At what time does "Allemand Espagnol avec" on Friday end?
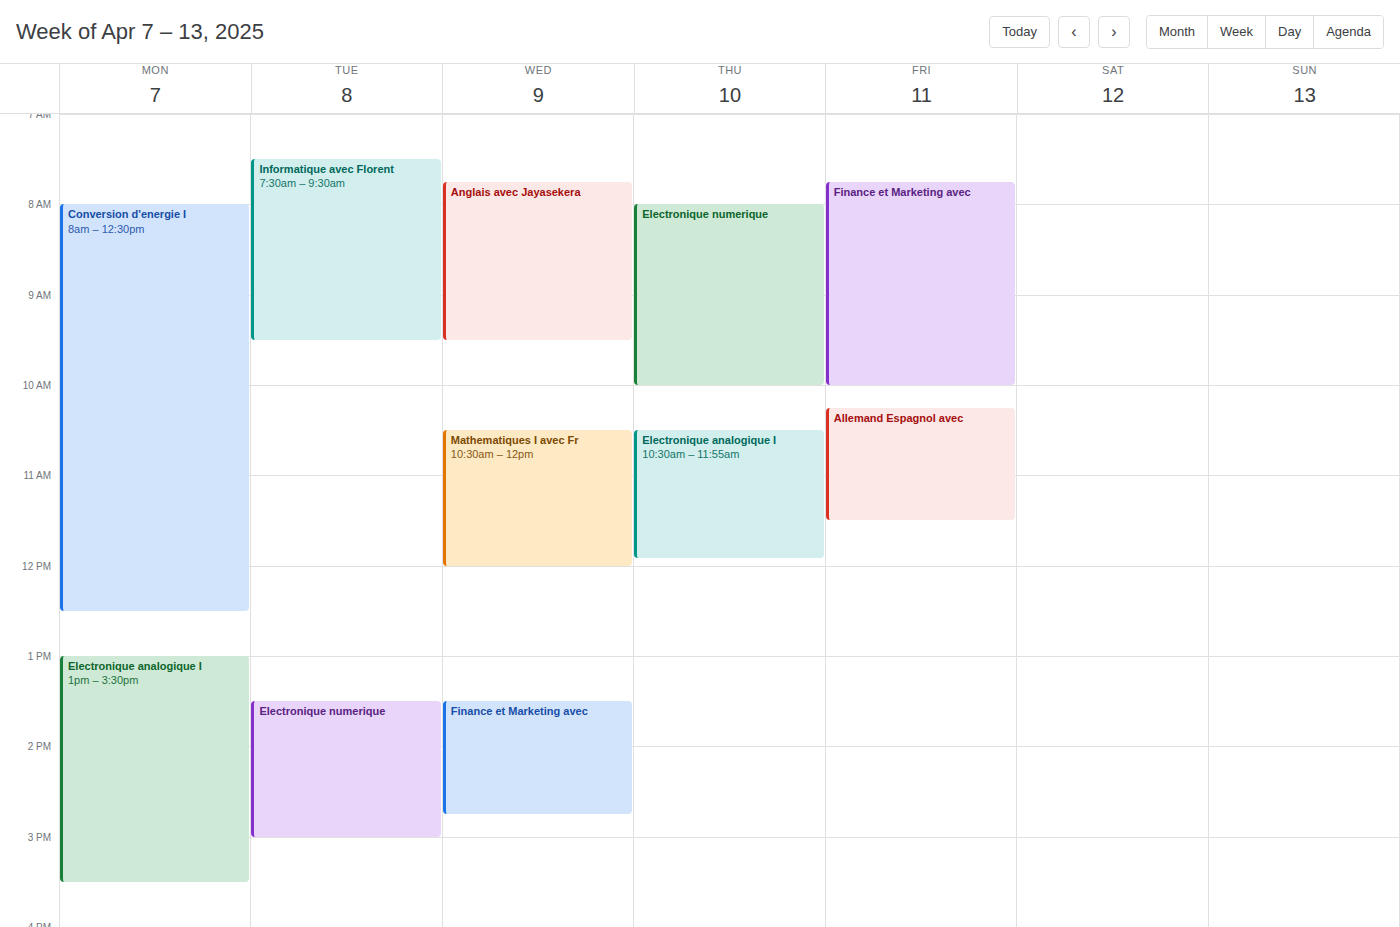
11:30